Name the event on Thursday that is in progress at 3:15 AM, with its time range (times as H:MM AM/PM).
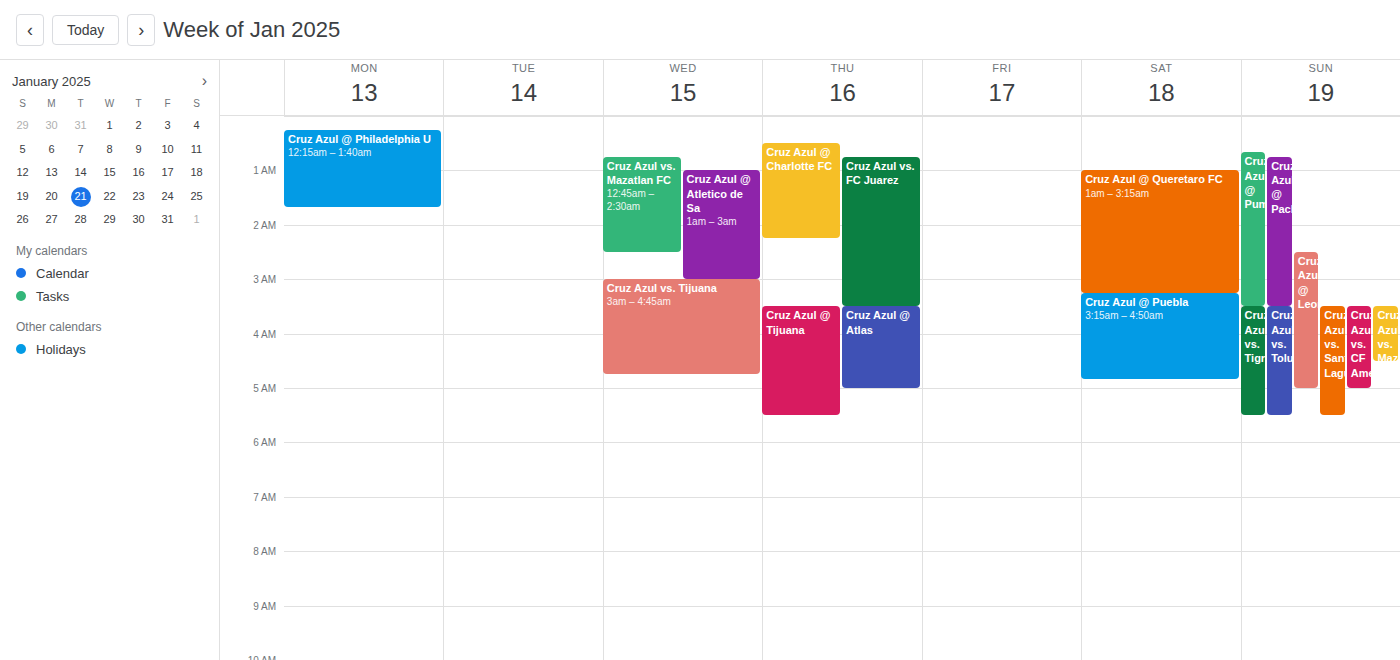
"Cruz Azul vs. FC Juarez", 12:45 AM to 3:30 AM